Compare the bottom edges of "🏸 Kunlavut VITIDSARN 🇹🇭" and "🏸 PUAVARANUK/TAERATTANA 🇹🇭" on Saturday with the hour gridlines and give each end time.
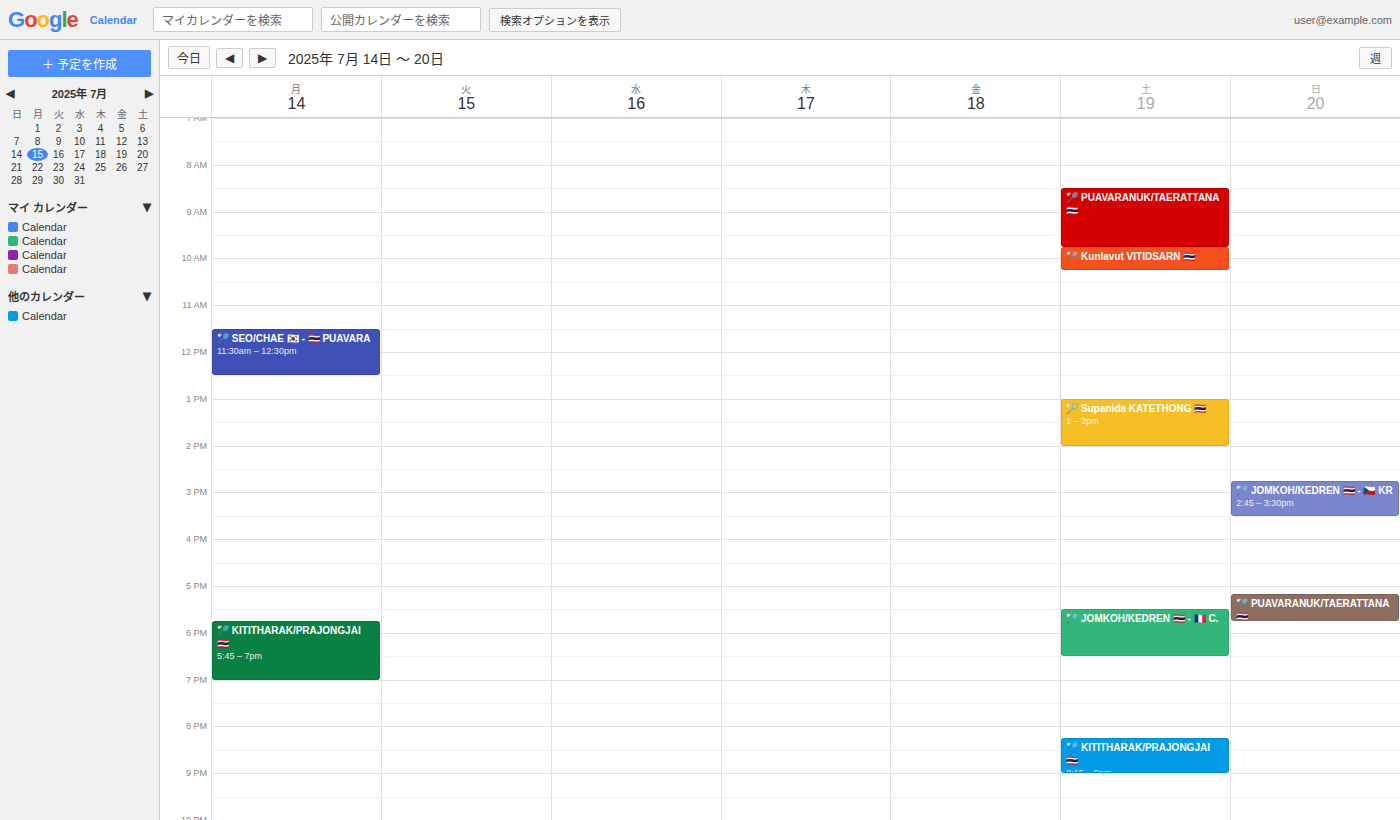
"🏸 Kunlavut VITIDSARN 🇹🇭": 10:15 AM, neither: a quarter of the way from the 10 AM line to the 11 AM line. "🏸 PUAVARANUK/TAERATTANA 🇹🇭": 9:45 AM, neither: three quarters of the way from the 9 AM line to the 10 AM line.